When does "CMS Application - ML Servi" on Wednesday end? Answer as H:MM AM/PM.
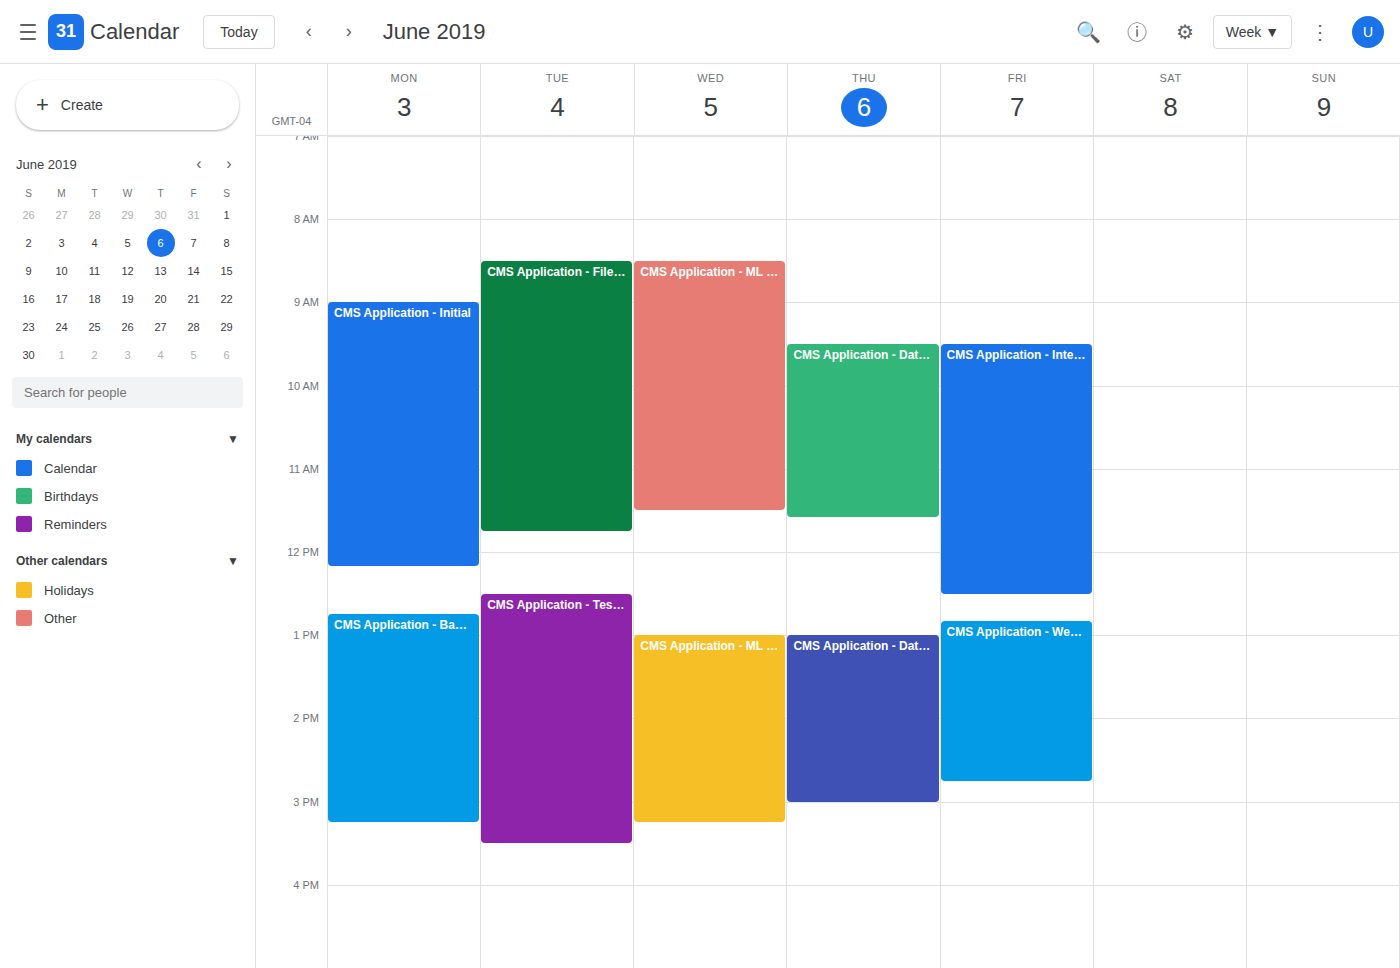
11:30 AM